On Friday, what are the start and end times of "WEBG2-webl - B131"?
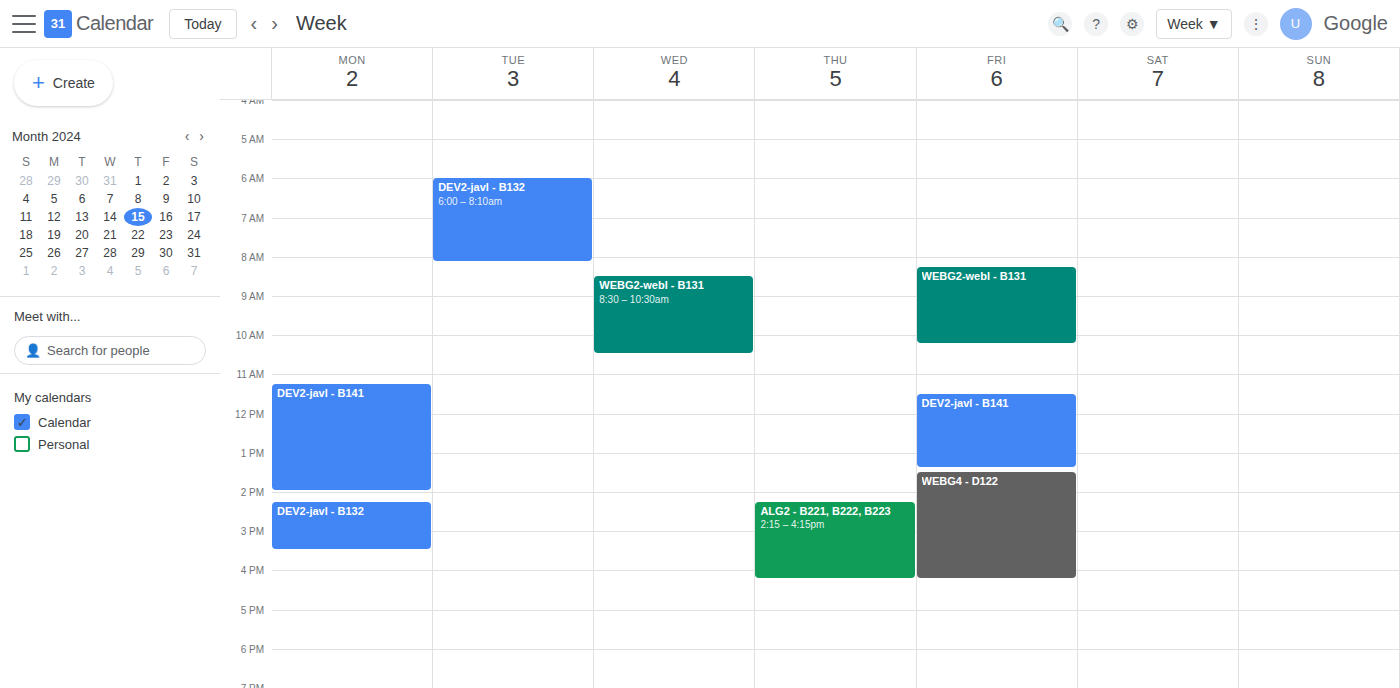
8:15 AM to 10:15 AM